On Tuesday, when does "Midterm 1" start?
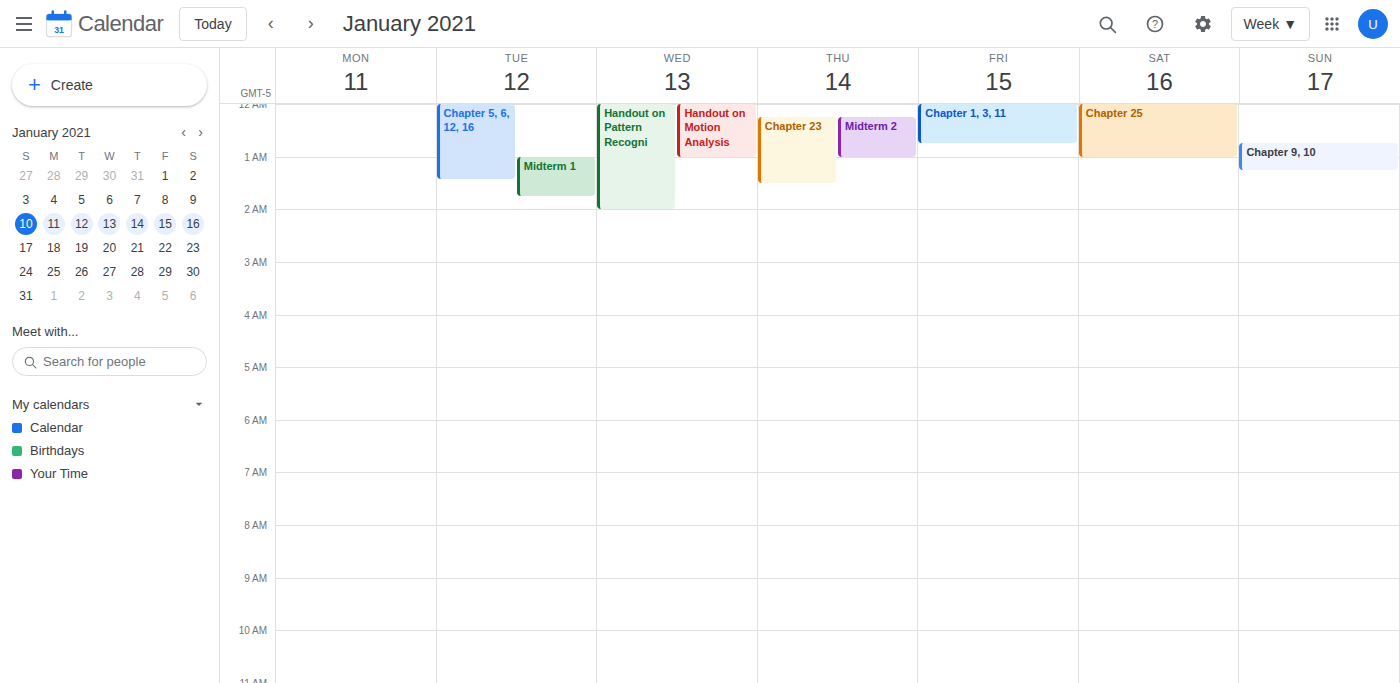
01:00